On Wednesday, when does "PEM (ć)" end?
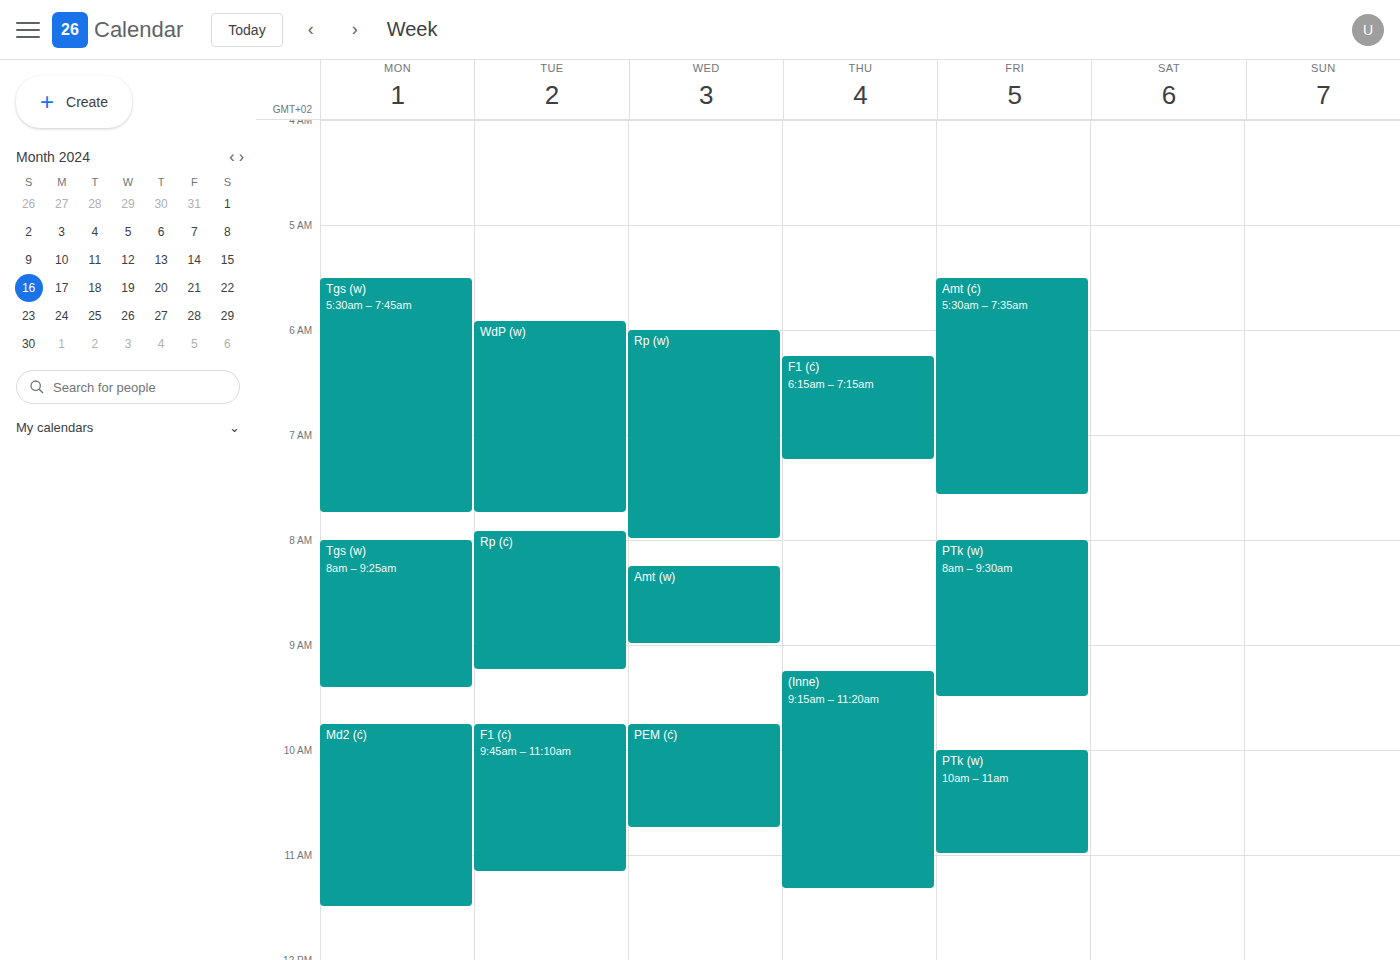
10:45 AM